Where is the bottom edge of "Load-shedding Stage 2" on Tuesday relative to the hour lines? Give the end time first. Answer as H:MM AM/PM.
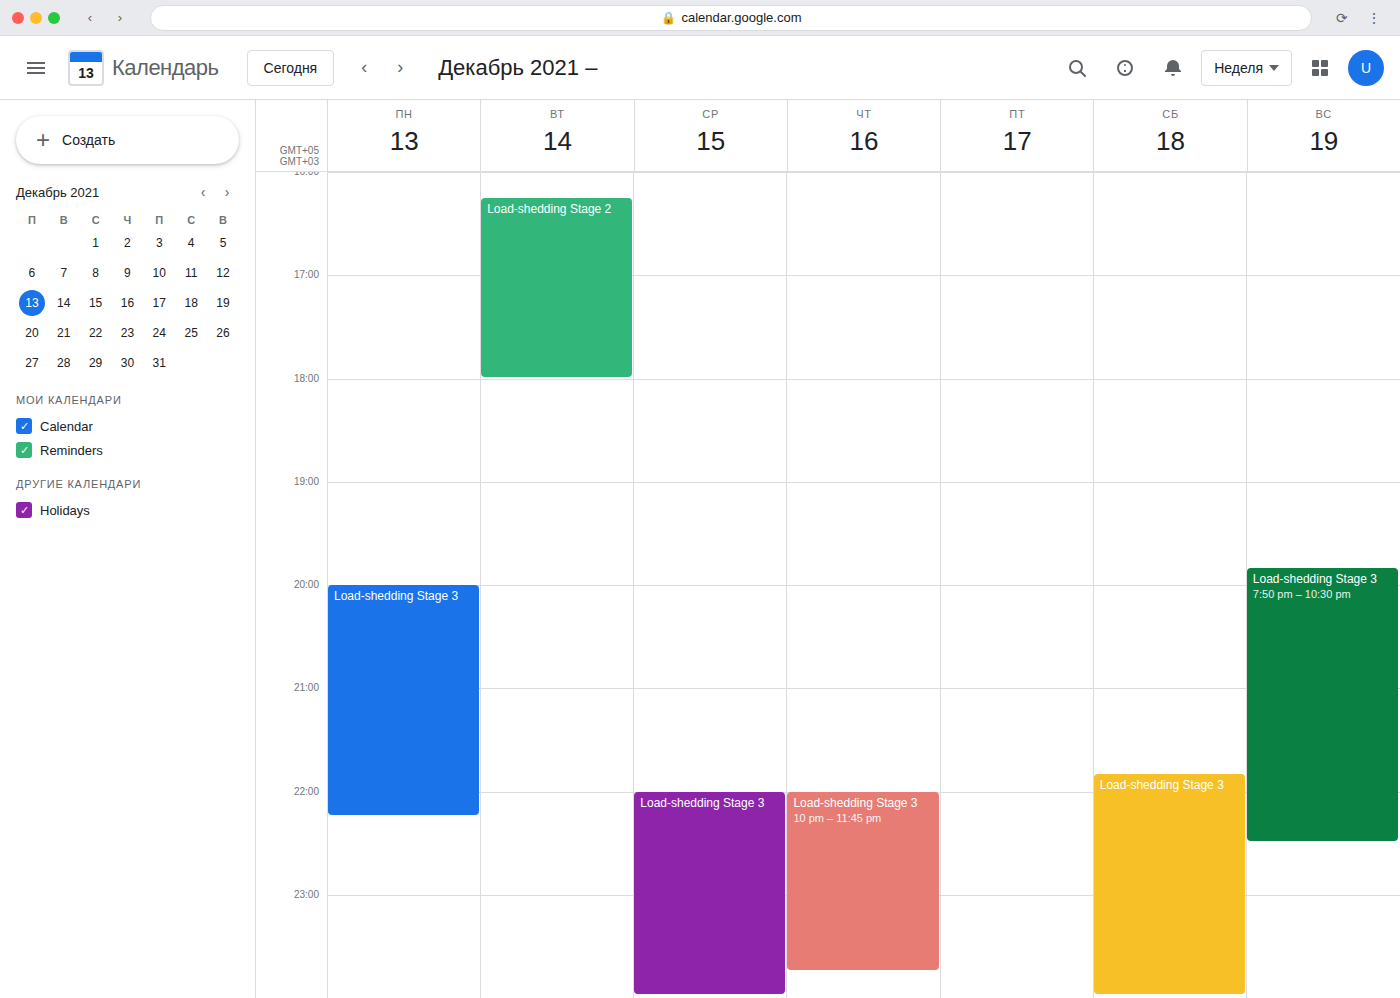
6:00 PM -- exactly on the 6 PM line.